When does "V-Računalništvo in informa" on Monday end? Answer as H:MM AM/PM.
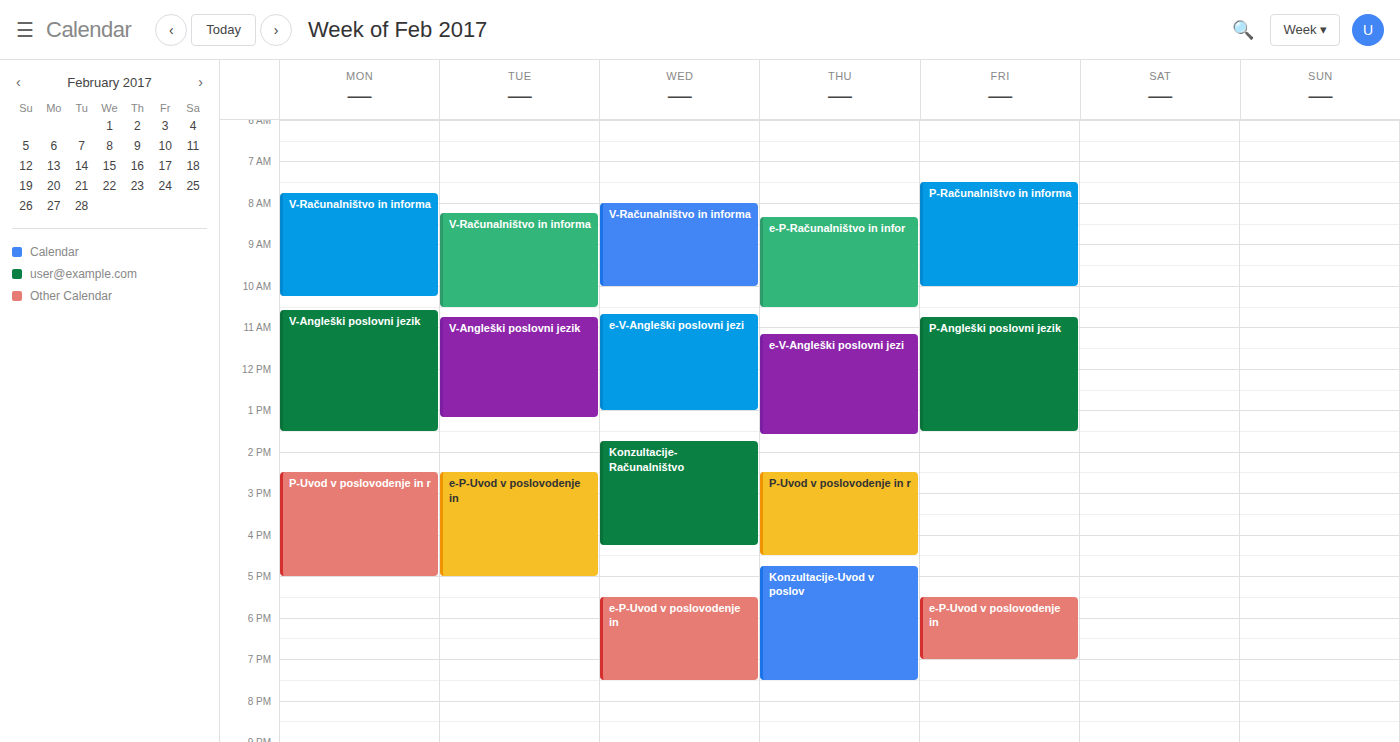
10:15 AM